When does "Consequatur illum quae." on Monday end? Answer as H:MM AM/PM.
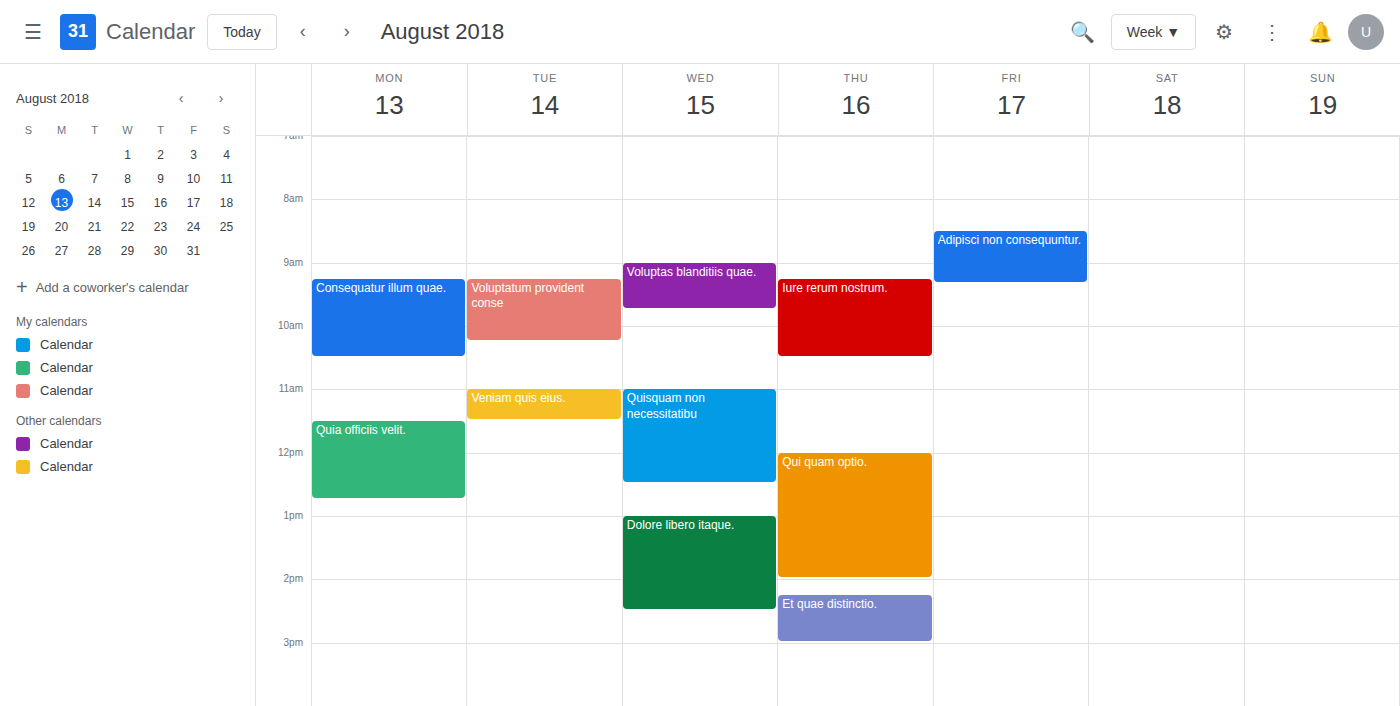
10:30 AM